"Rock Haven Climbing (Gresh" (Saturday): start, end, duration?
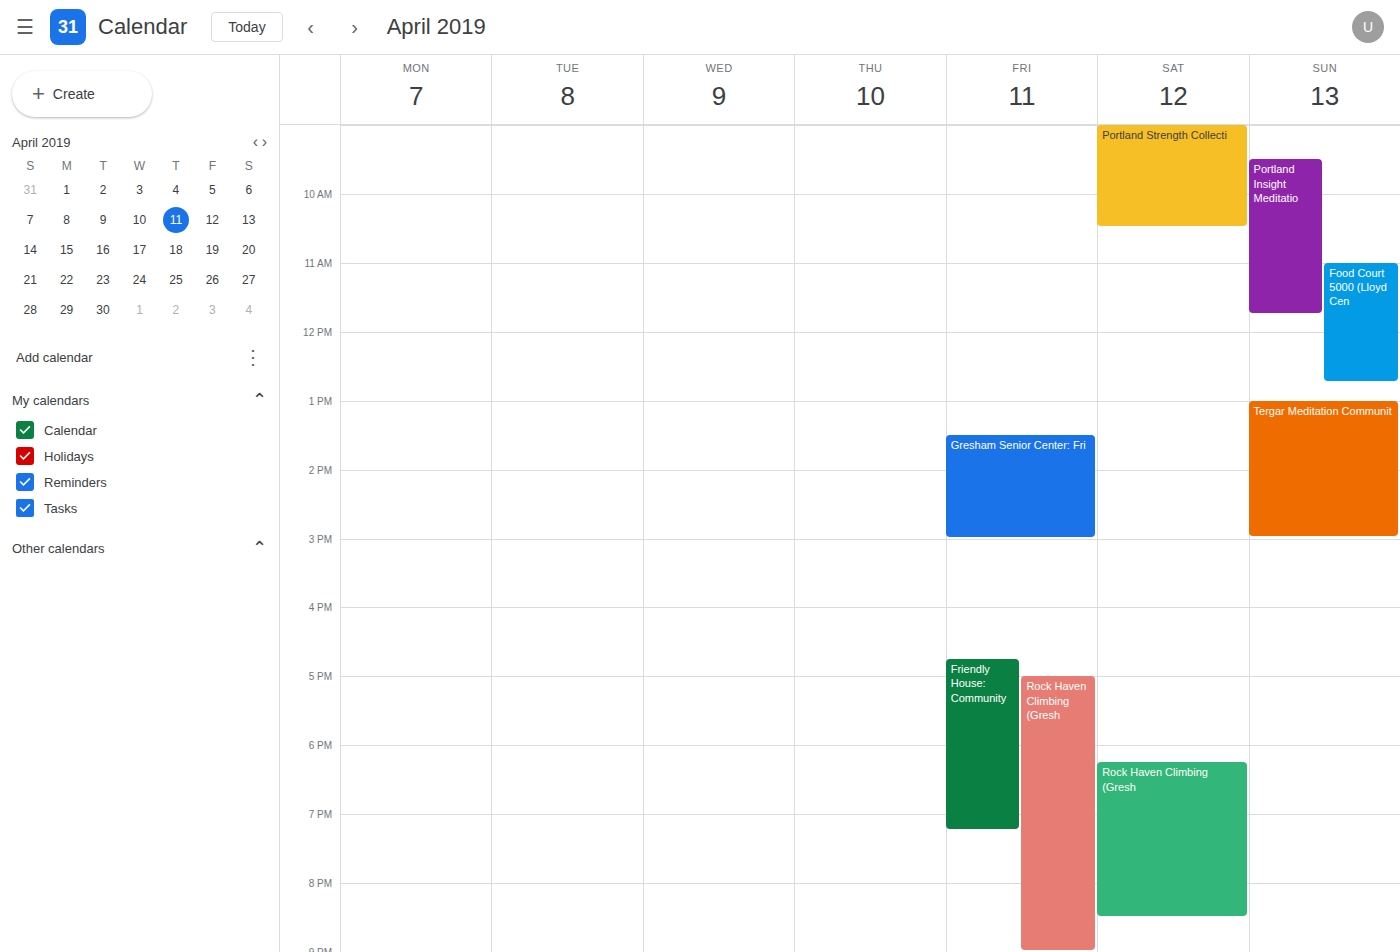
6:15 PM to 8:30 PM, 2 hours 15 minutes